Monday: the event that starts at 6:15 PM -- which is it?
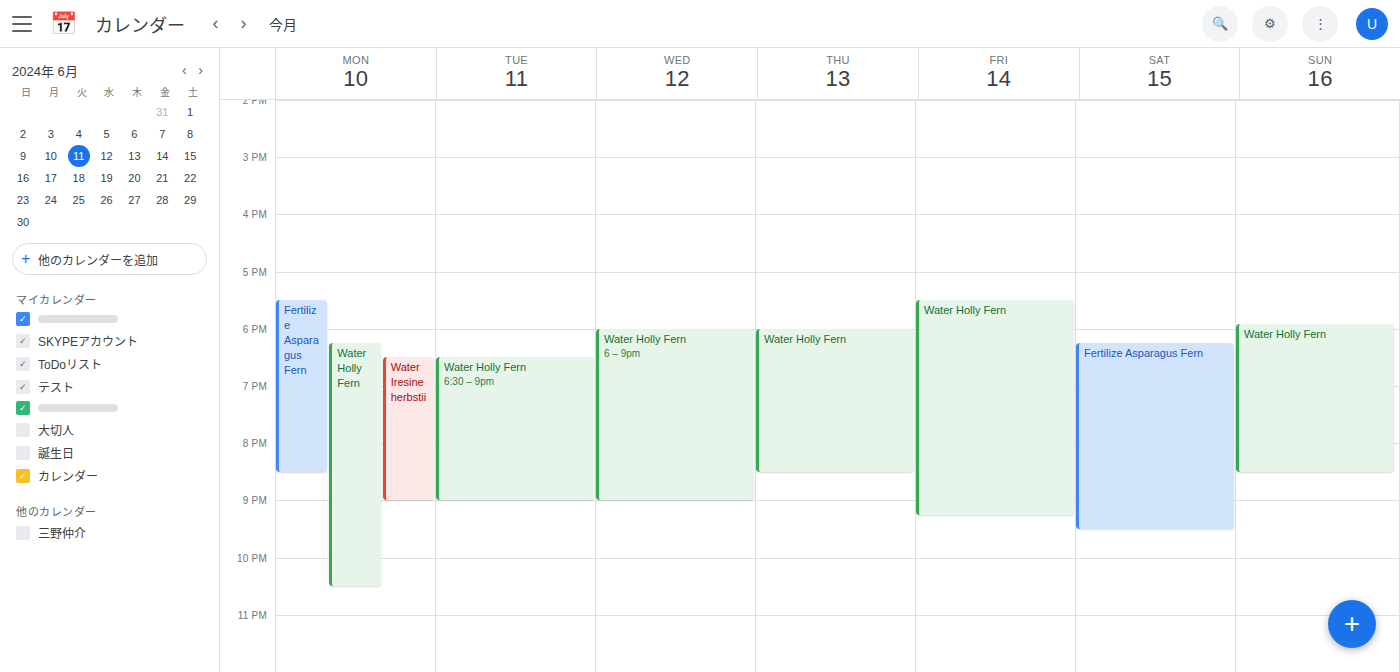
"Water Holly Fern"